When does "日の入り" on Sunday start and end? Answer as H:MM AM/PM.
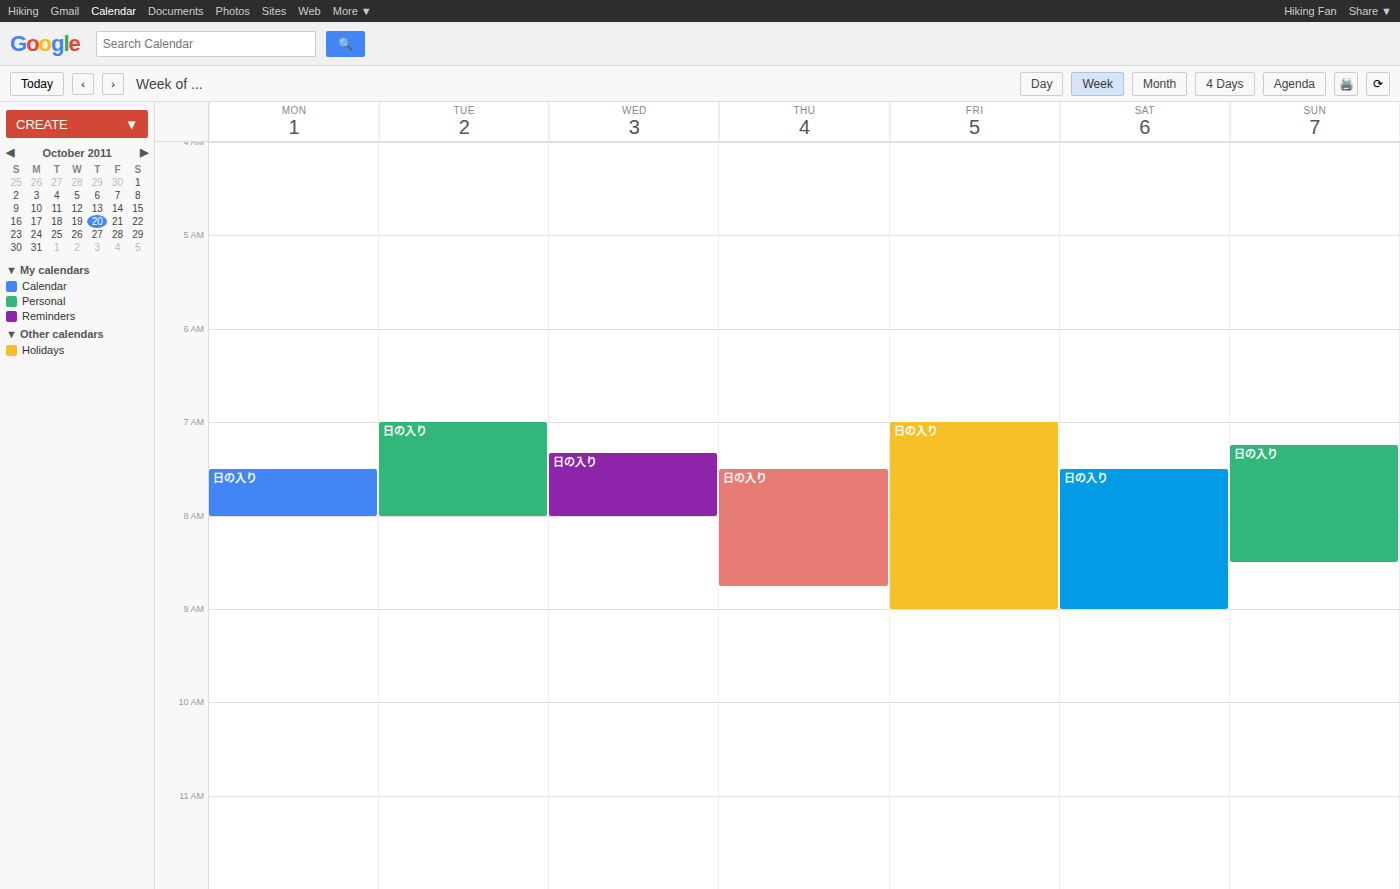
7:15 AM to 8:30 AM